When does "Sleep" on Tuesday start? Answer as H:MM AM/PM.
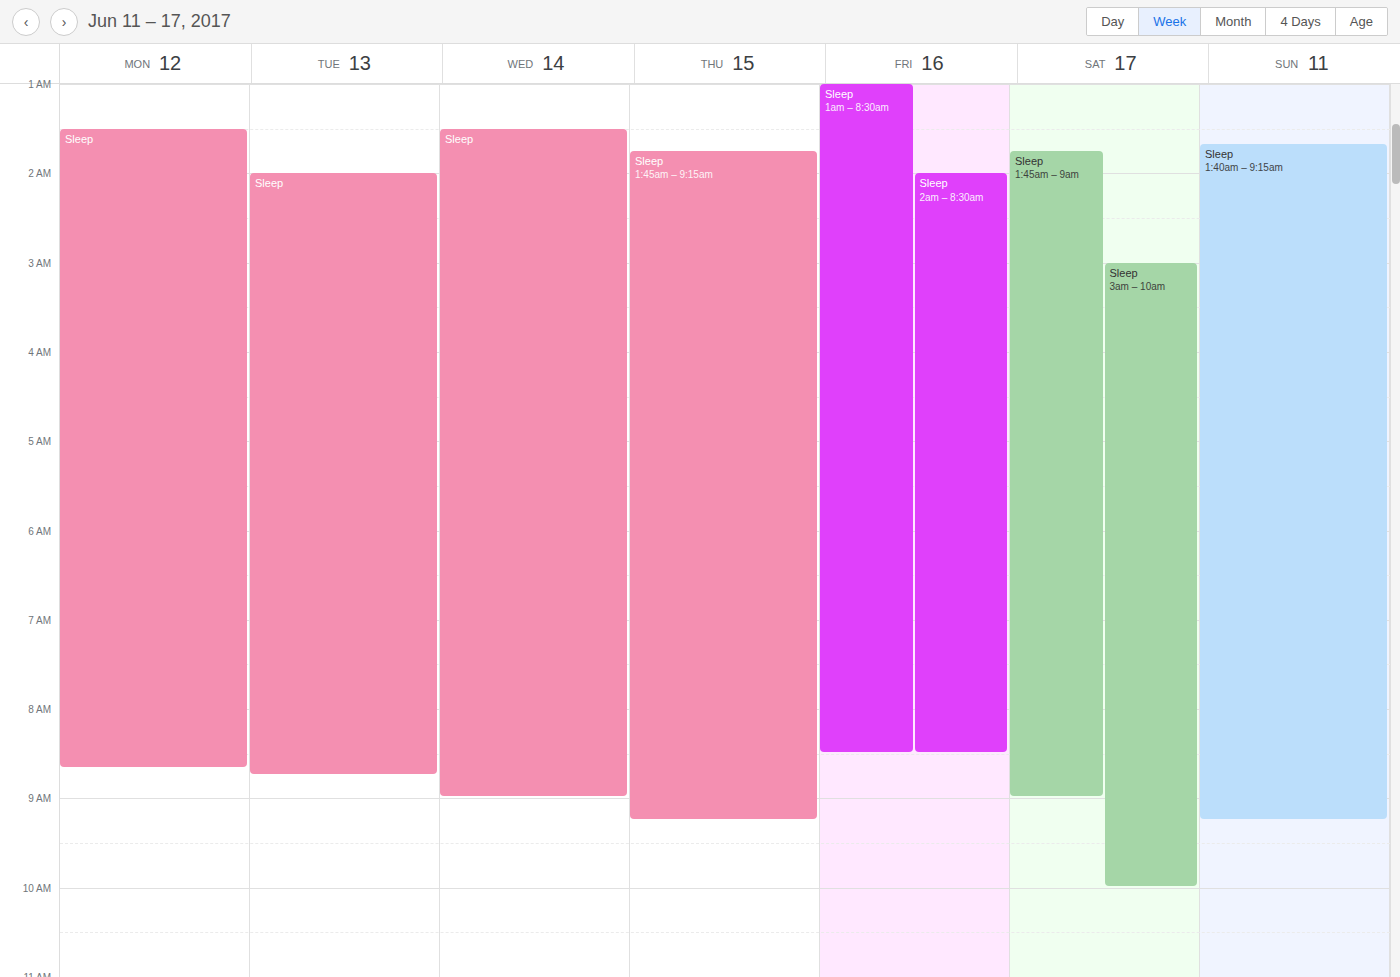
2:00 AM